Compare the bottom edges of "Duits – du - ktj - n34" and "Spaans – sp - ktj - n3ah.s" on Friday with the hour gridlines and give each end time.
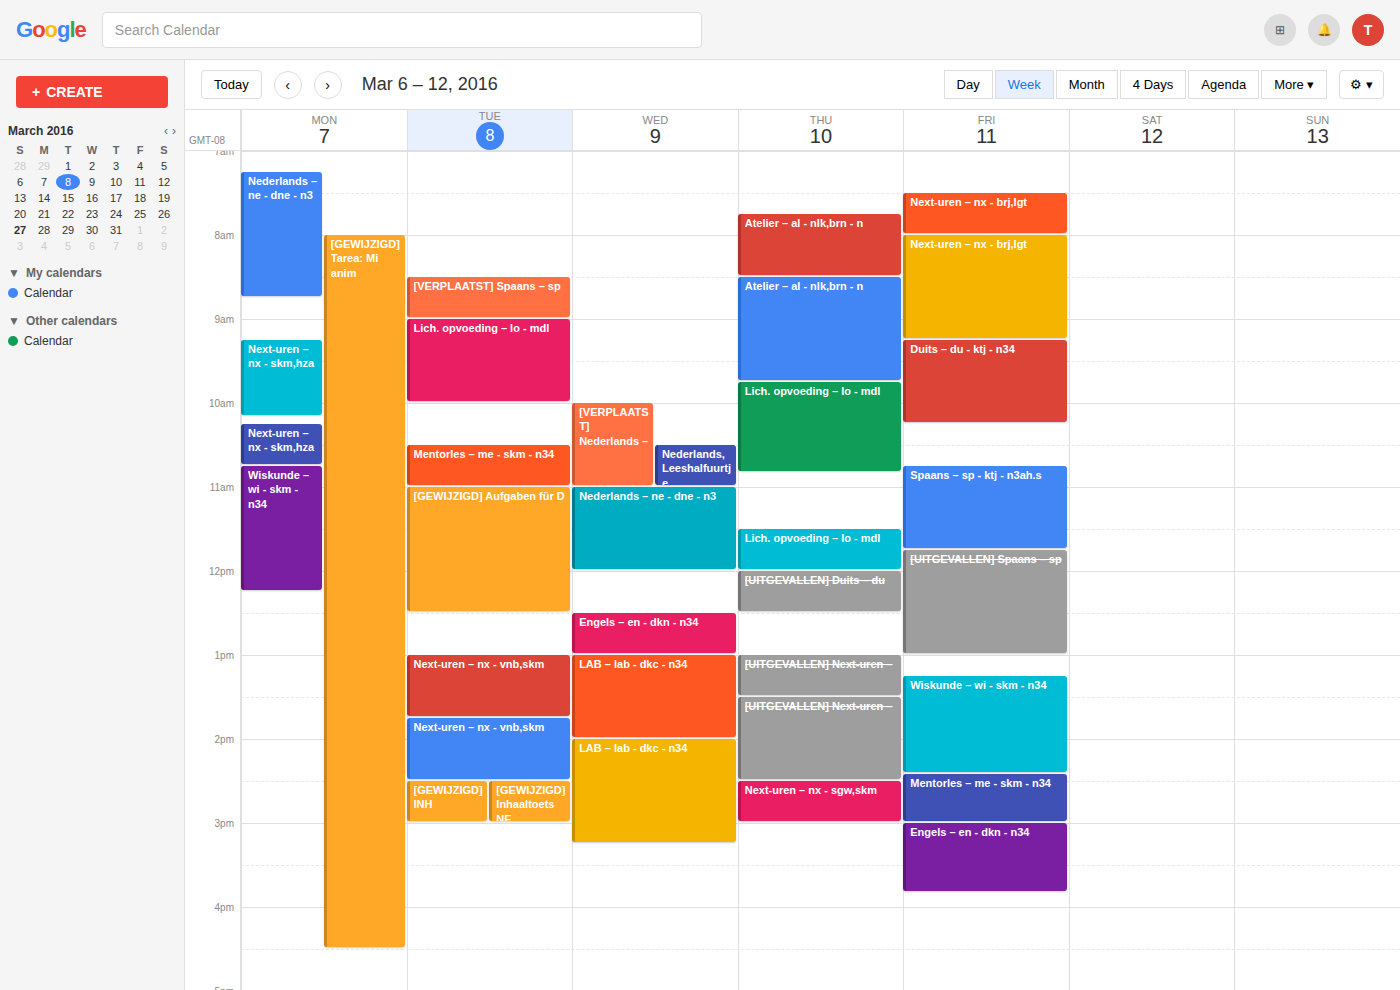
"Duits – du - ktj - n34": 10:15 AM, neither: a quarter of the way from the 10 AM line to the 11 AM line. "Spaans – sp - ktj - n3ah.s": 11:45 AM, neither: three quarters of the way from the 11 AM line to the 12 PM line.